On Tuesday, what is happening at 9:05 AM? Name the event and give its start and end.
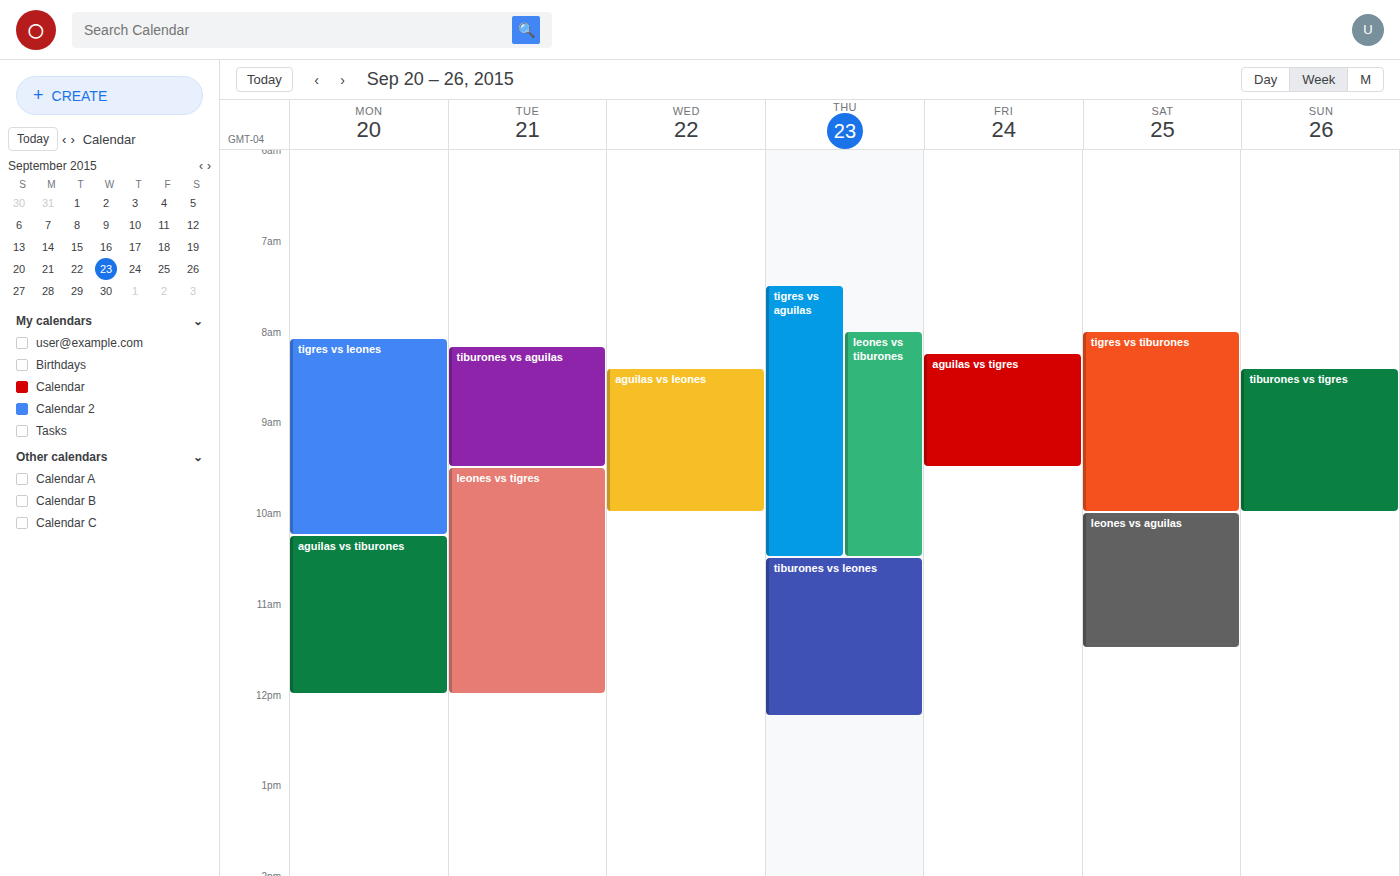
"tiburones vs aguilas", 8:10 AM to 9:30 AM